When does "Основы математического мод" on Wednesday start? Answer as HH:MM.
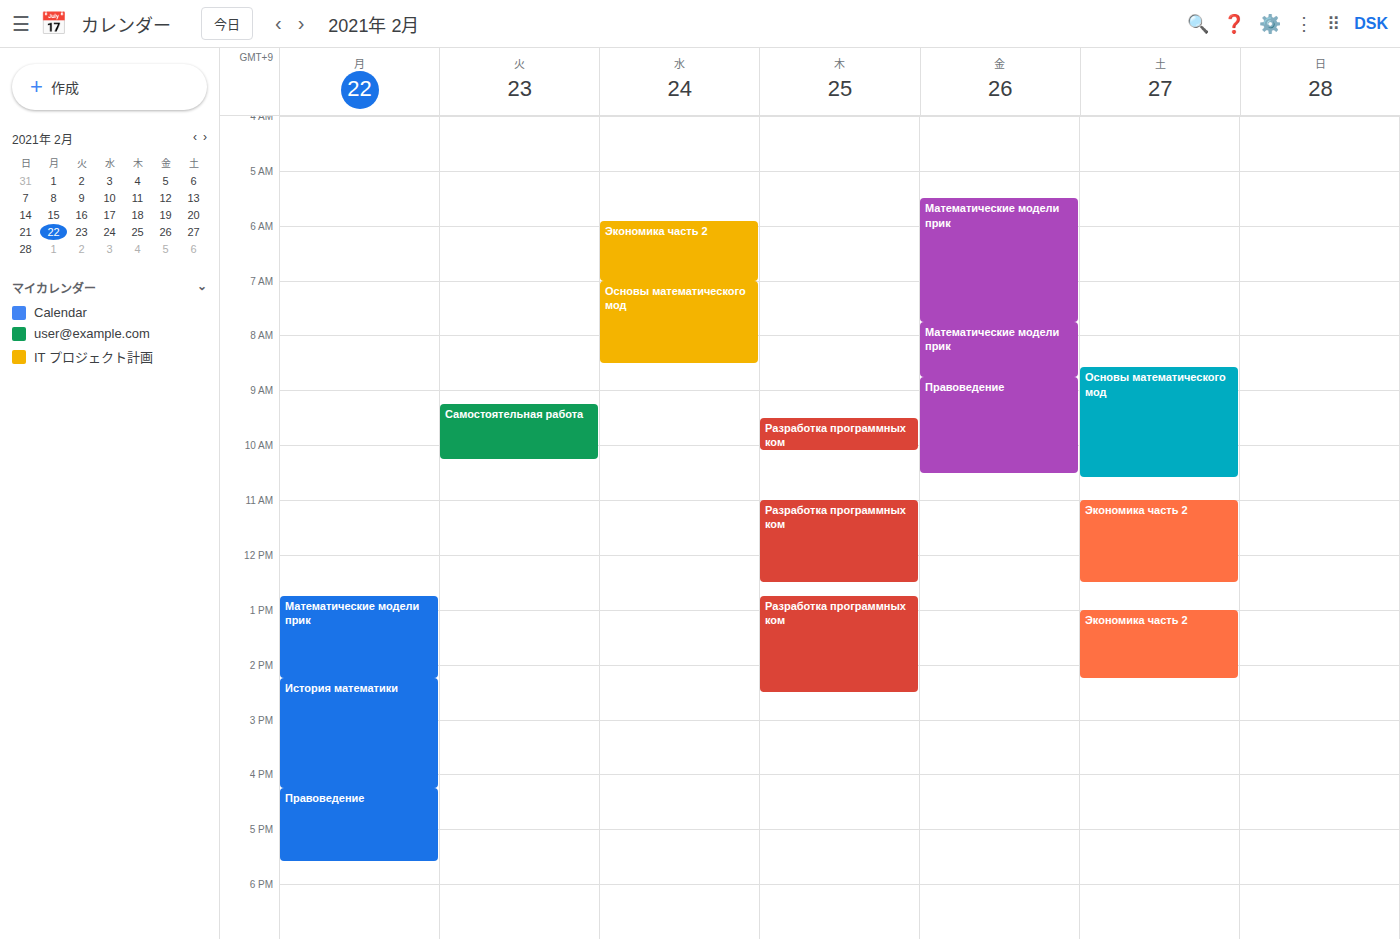
07:00